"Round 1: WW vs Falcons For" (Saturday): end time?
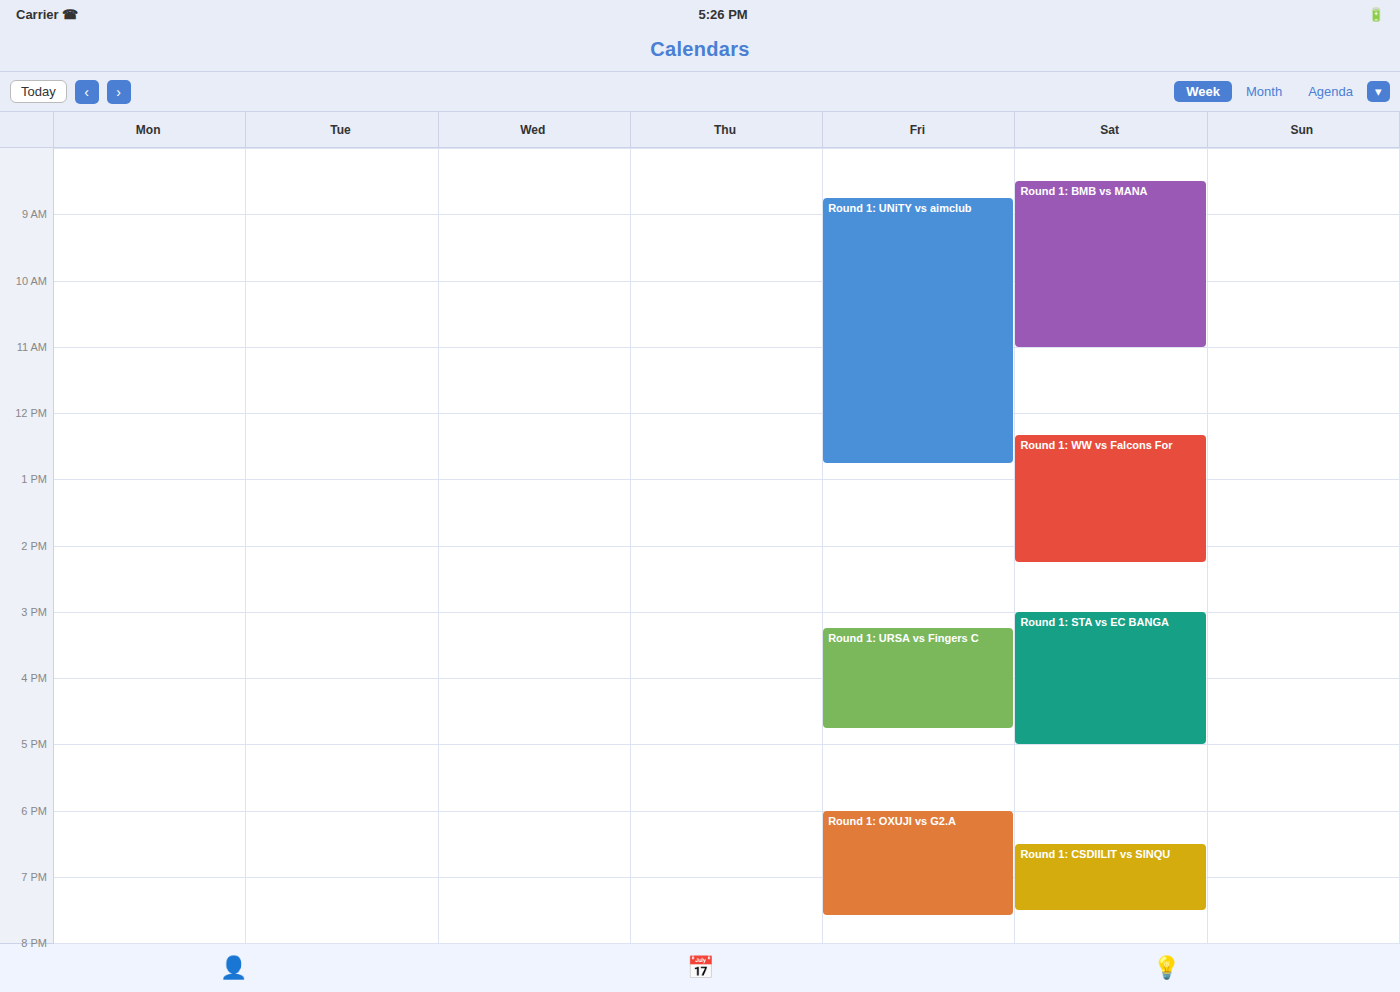
14:15